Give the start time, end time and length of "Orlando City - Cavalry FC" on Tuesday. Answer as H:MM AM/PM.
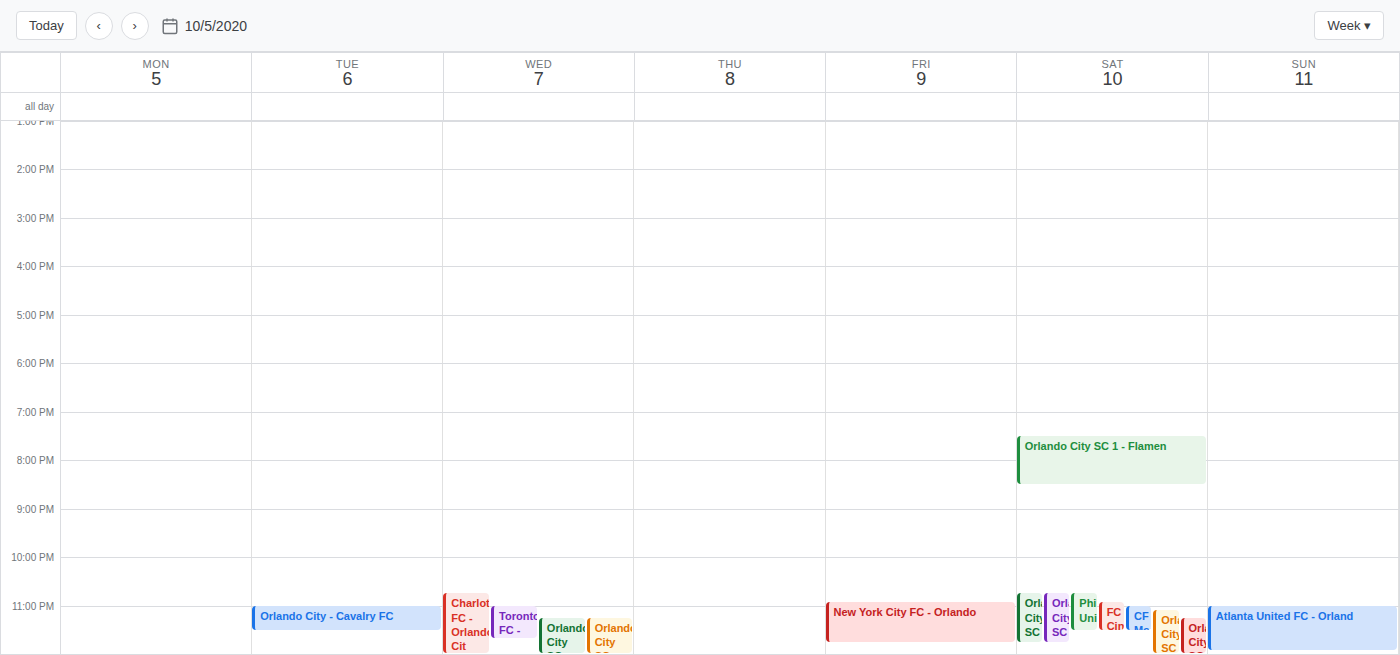
11:00 PM to 11:30 PM, 30 minutes